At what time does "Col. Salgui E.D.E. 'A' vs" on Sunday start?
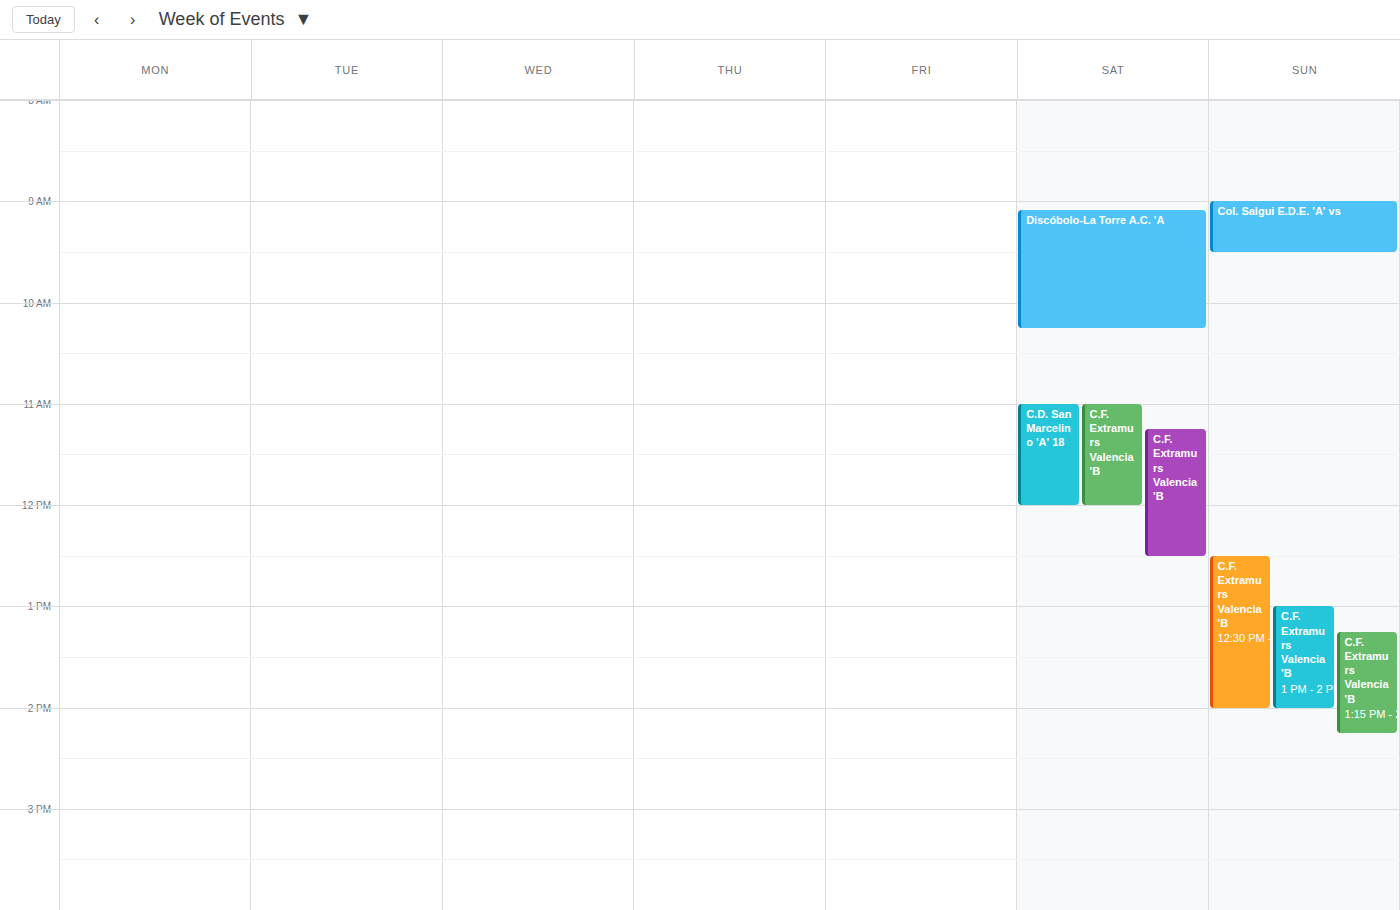
9:00 AM